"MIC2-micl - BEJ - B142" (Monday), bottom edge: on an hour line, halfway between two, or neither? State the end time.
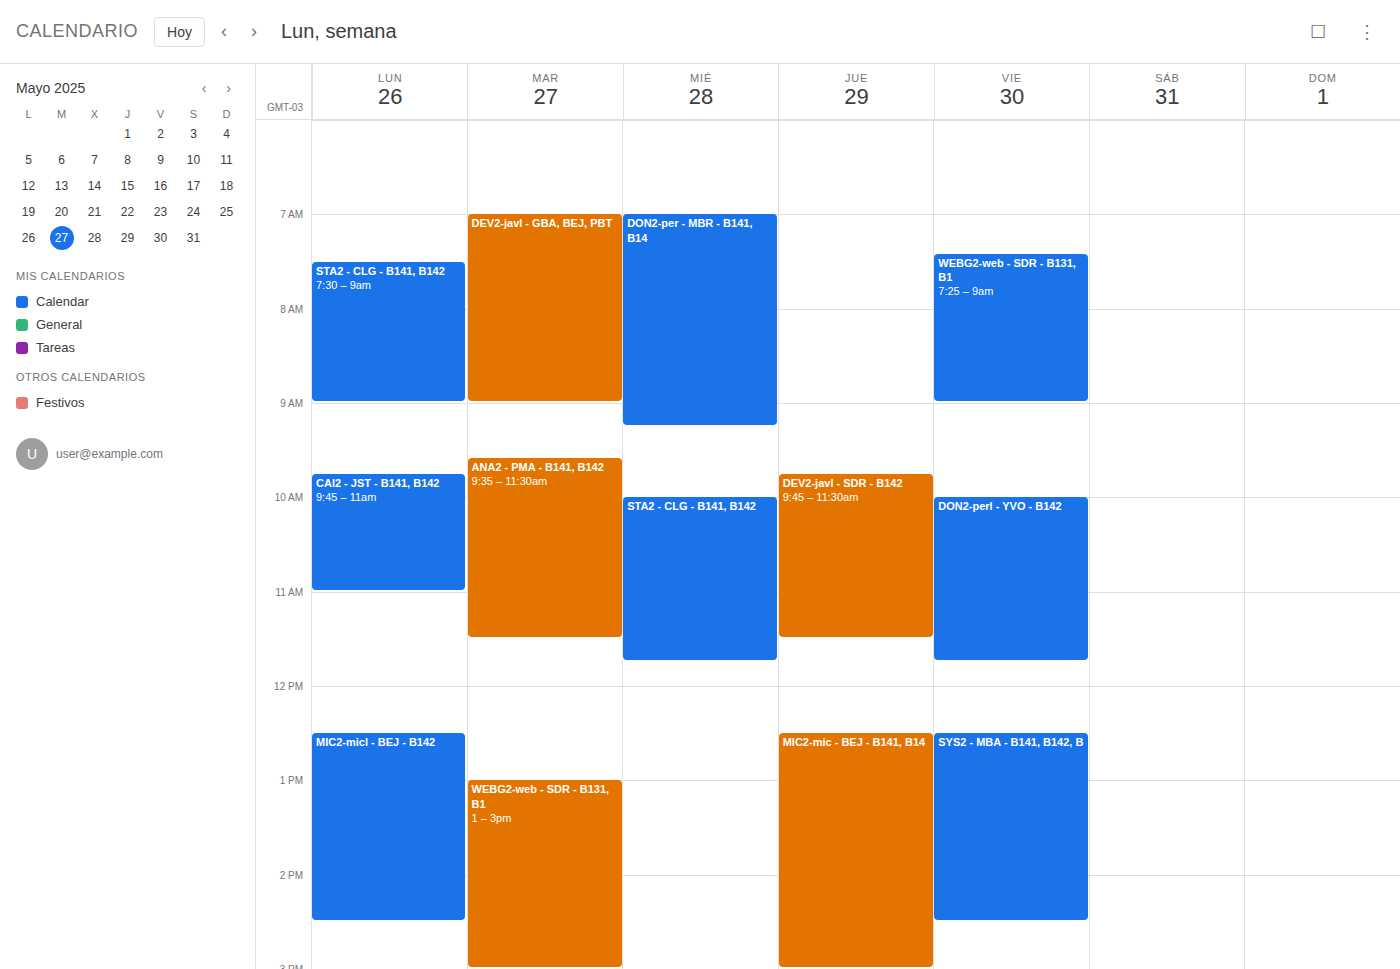
2:30 PM -- halfway between the 2 PM and 3 PM lines.